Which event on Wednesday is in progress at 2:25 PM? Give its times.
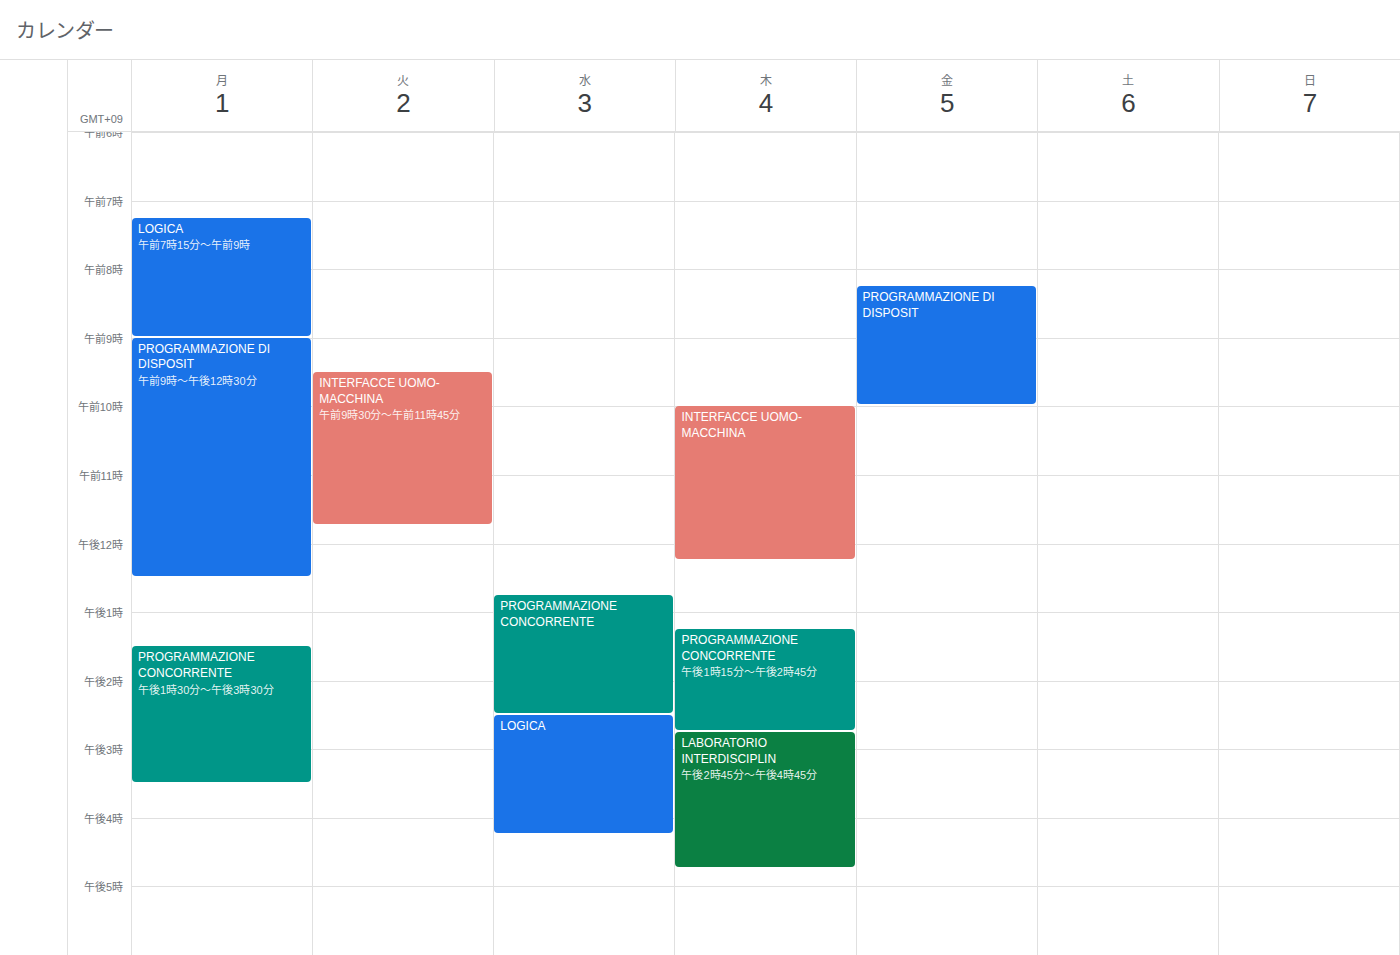
"PROGRAMMAZIONE CONCORRENTE", 12:45 PM to 2:30 PM